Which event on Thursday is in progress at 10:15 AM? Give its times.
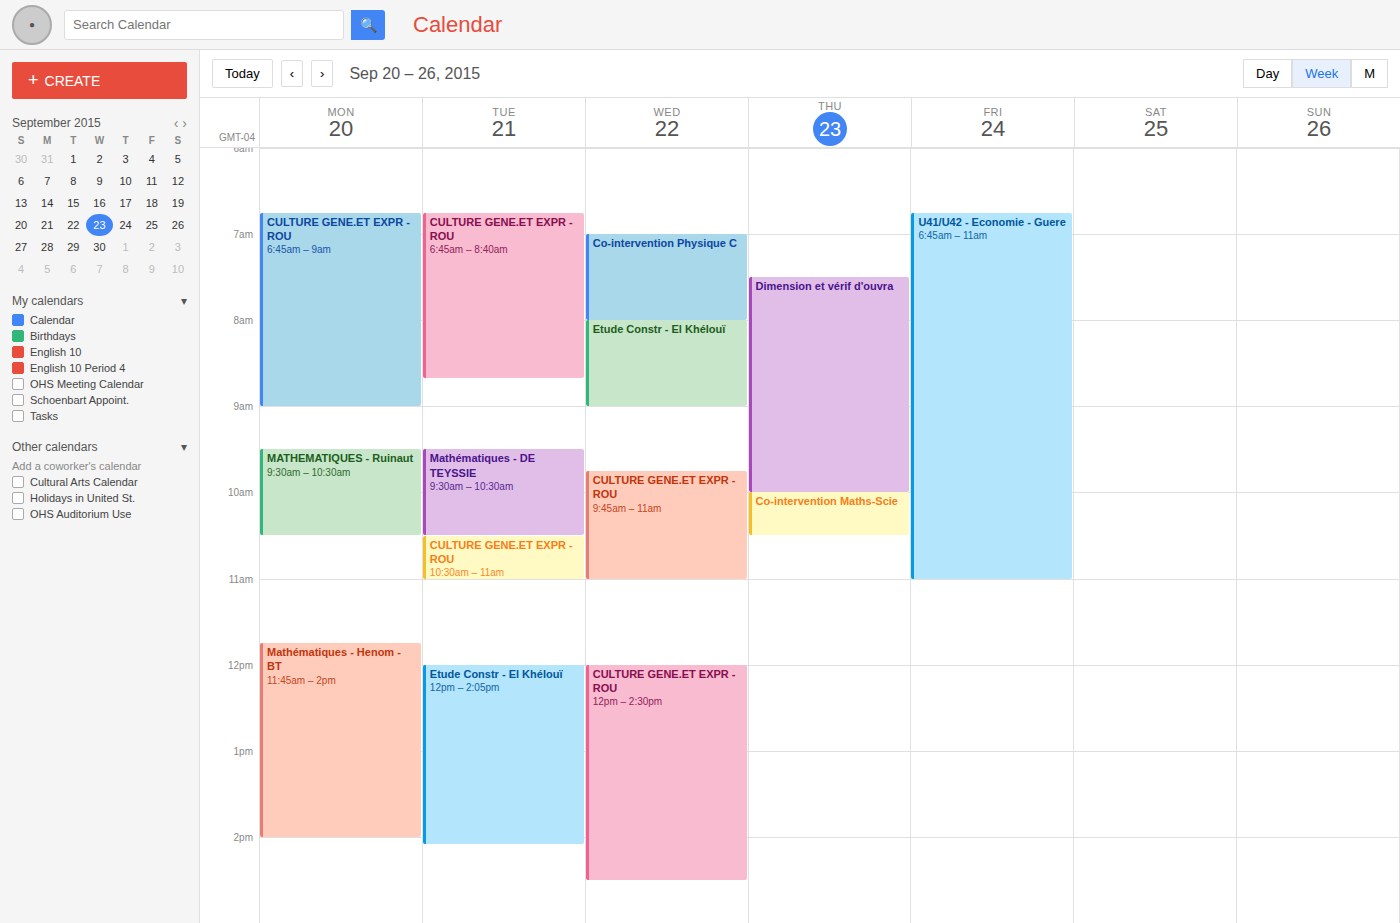
"Co-intervention Maths-Scie", 10:00 AM to 10:30 AM